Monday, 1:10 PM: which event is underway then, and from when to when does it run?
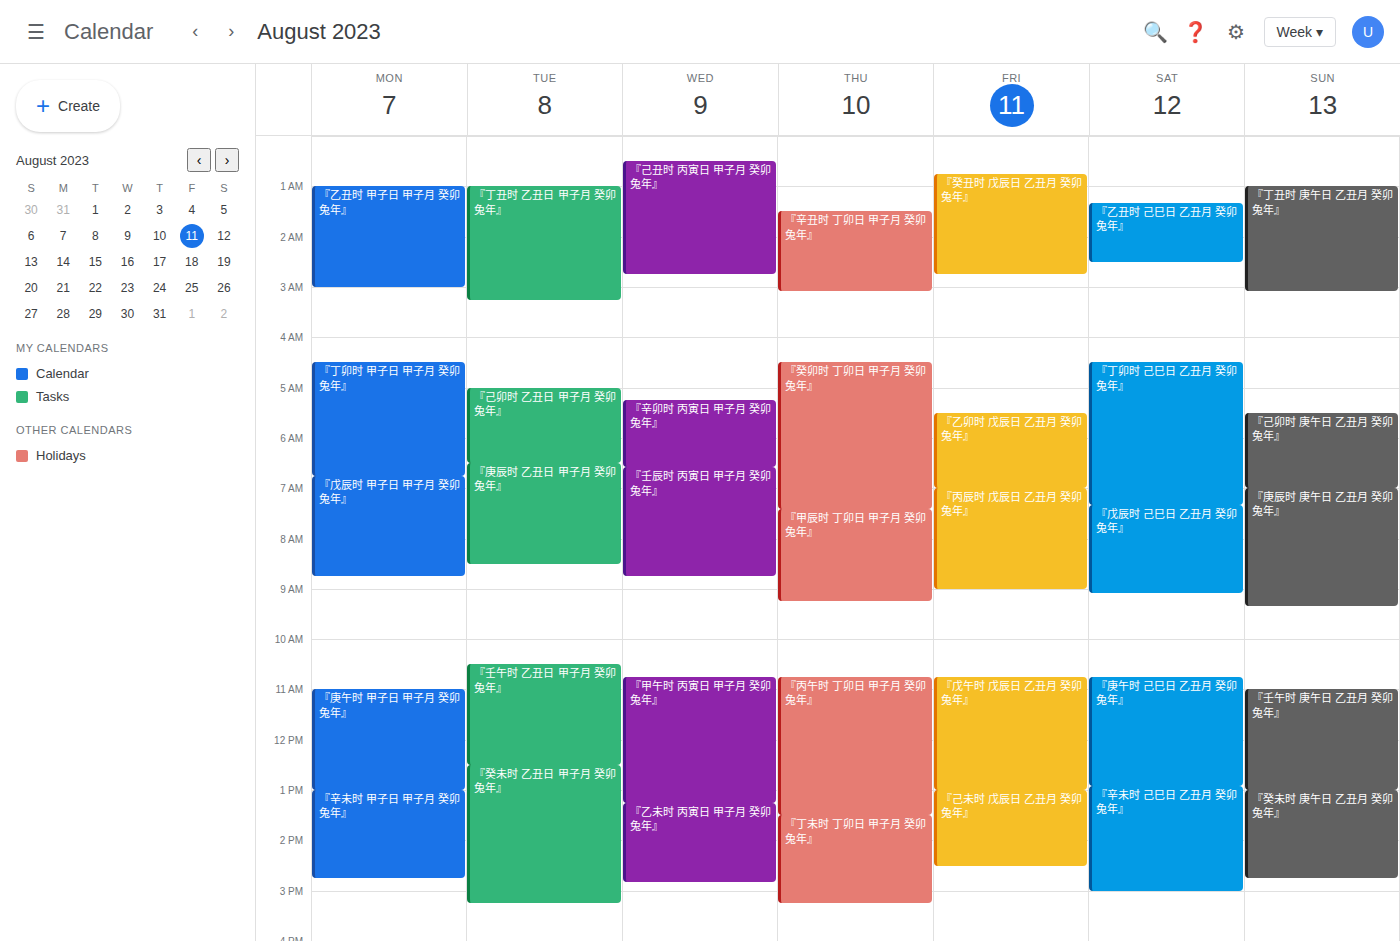
"『辛未时 甲子日 甲子月 癸卯兔年』", 1:00 PM to 2:45 PM